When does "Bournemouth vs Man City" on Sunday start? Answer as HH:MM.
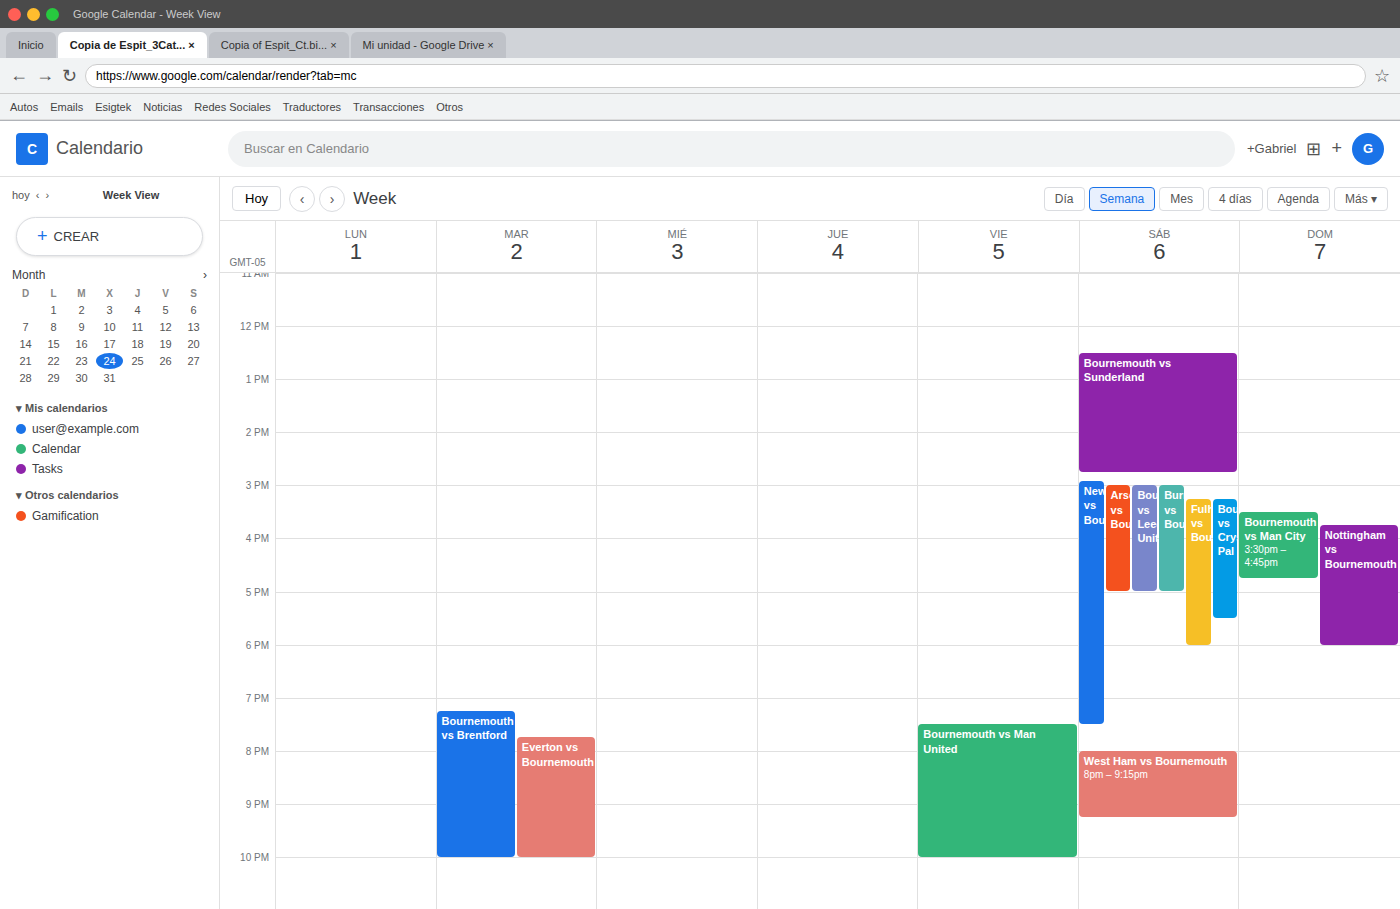
15:30